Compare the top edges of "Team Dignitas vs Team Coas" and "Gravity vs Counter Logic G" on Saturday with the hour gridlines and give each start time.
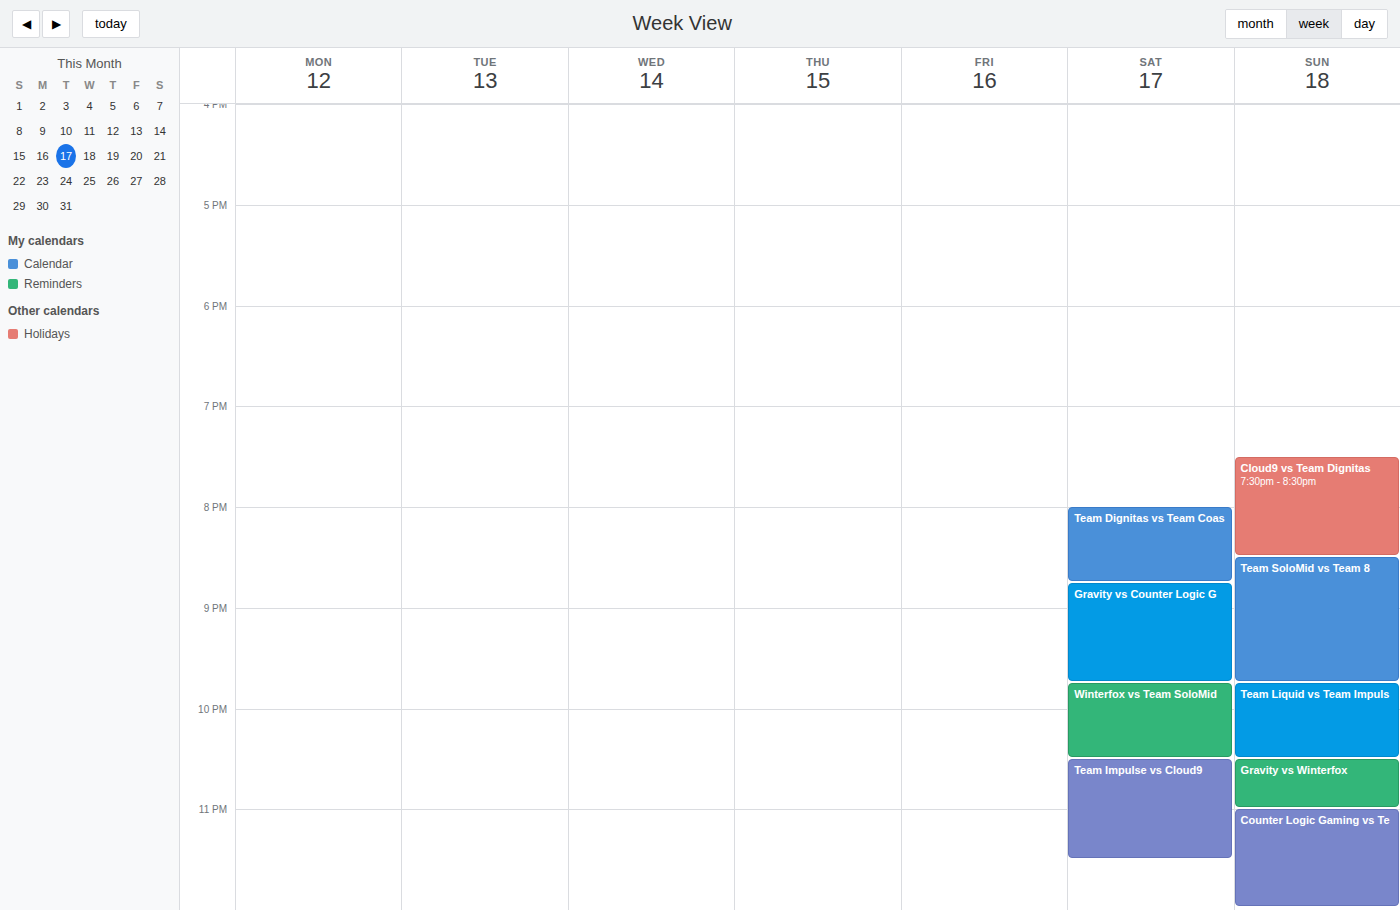
"Team Dignitas vs Team Coas": 8:00 PM, exactly on the 8 PM line. "Gravity vs Counter Logic G": 8:45 PM, neither: three quarters of the way from the 8 PM line to the 9 PM line.